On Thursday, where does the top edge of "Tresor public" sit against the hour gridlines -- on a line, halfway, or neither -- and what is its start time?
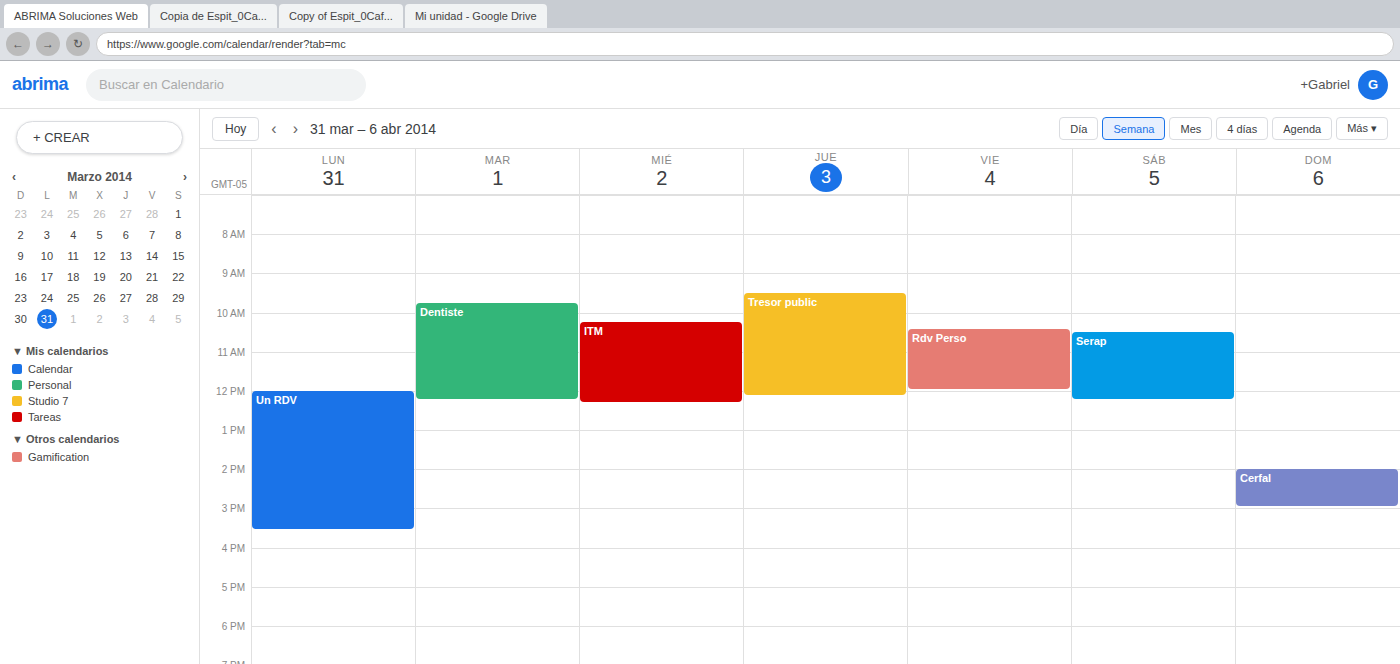
9:30 AM -- halfway between the 9 AM and 10 AM lines.